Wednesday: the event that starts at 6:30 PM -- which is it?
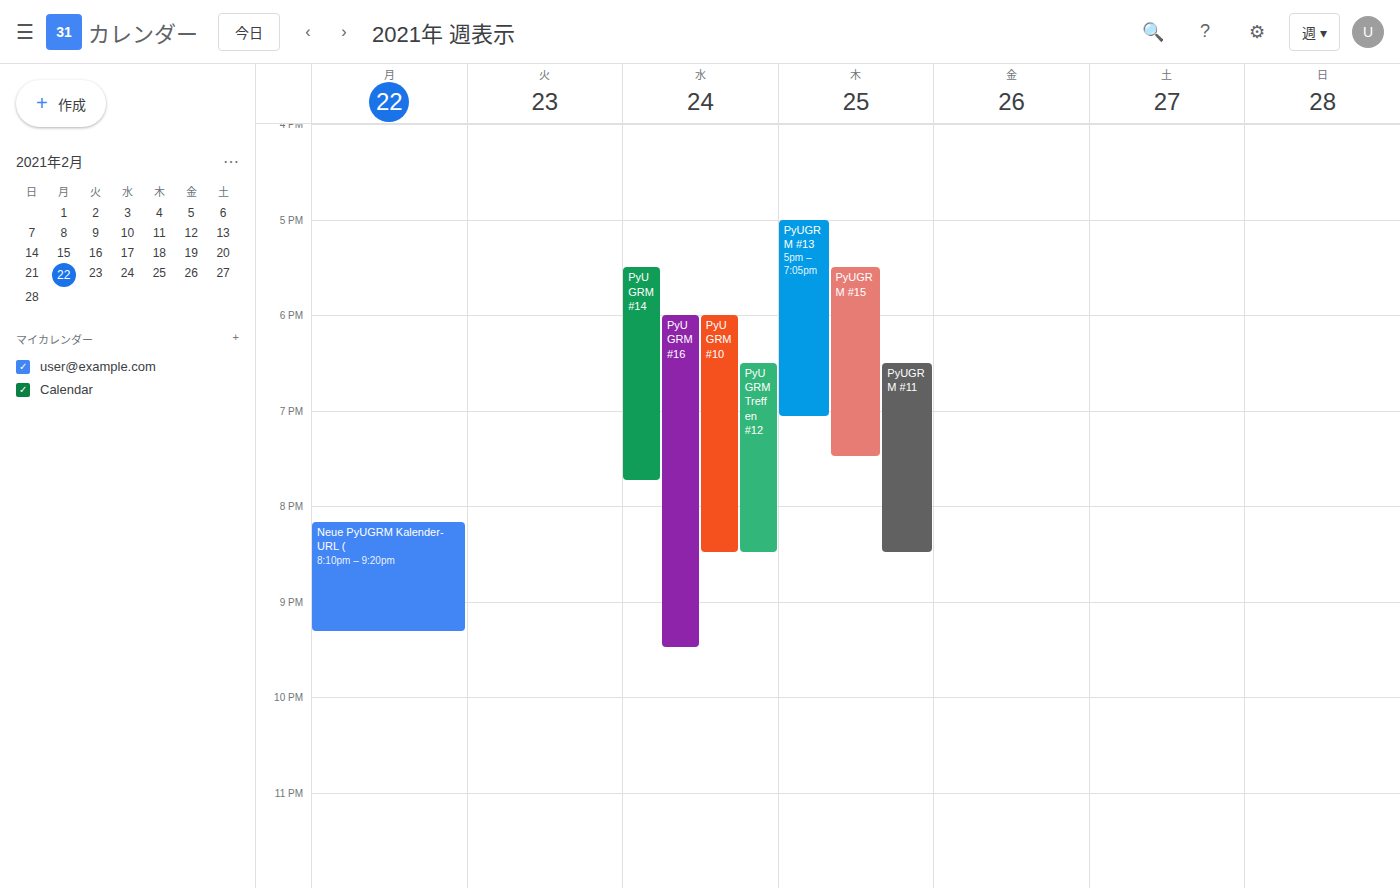
"PyUGRM Treffen #12"